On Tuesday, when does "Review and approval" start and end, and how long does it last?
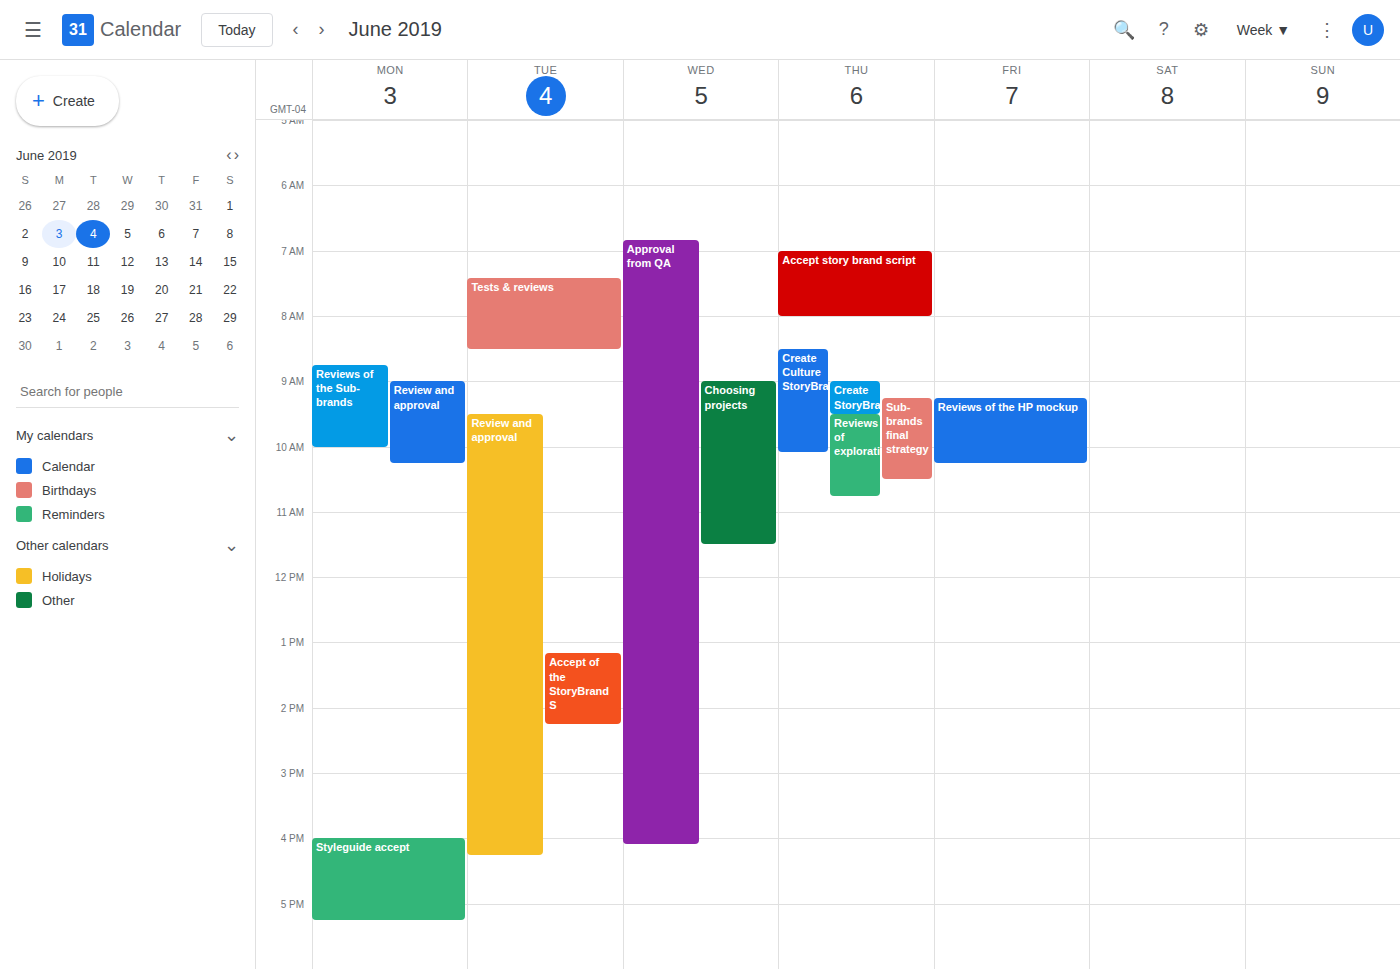
9:30 AM to 4:15 PM, 6 hours 45 minutes